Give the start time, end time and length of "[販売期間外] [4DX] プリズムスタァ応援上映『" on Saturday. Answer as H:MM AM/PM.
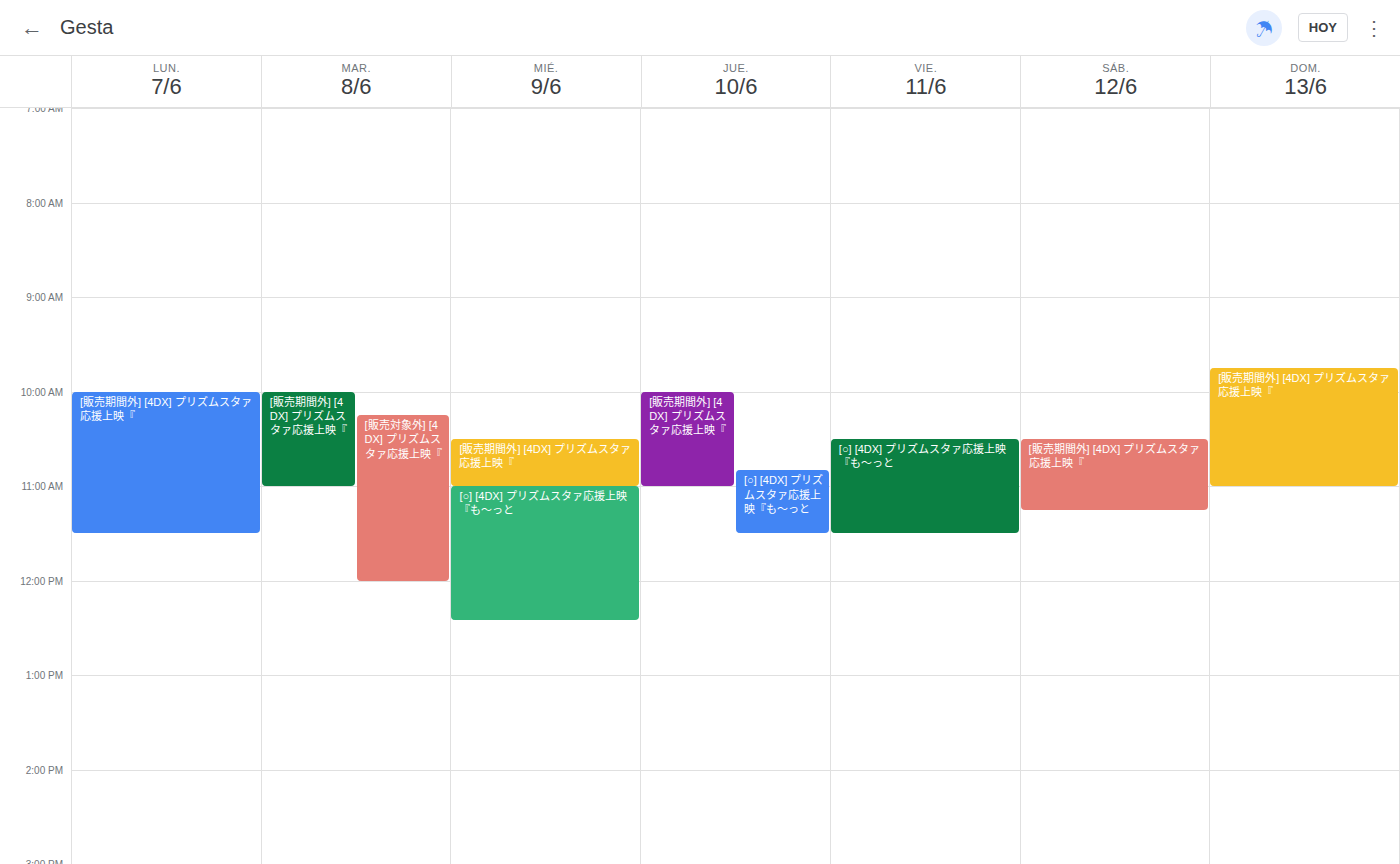
10:30 AM to 11:15 AM, 45 minutes